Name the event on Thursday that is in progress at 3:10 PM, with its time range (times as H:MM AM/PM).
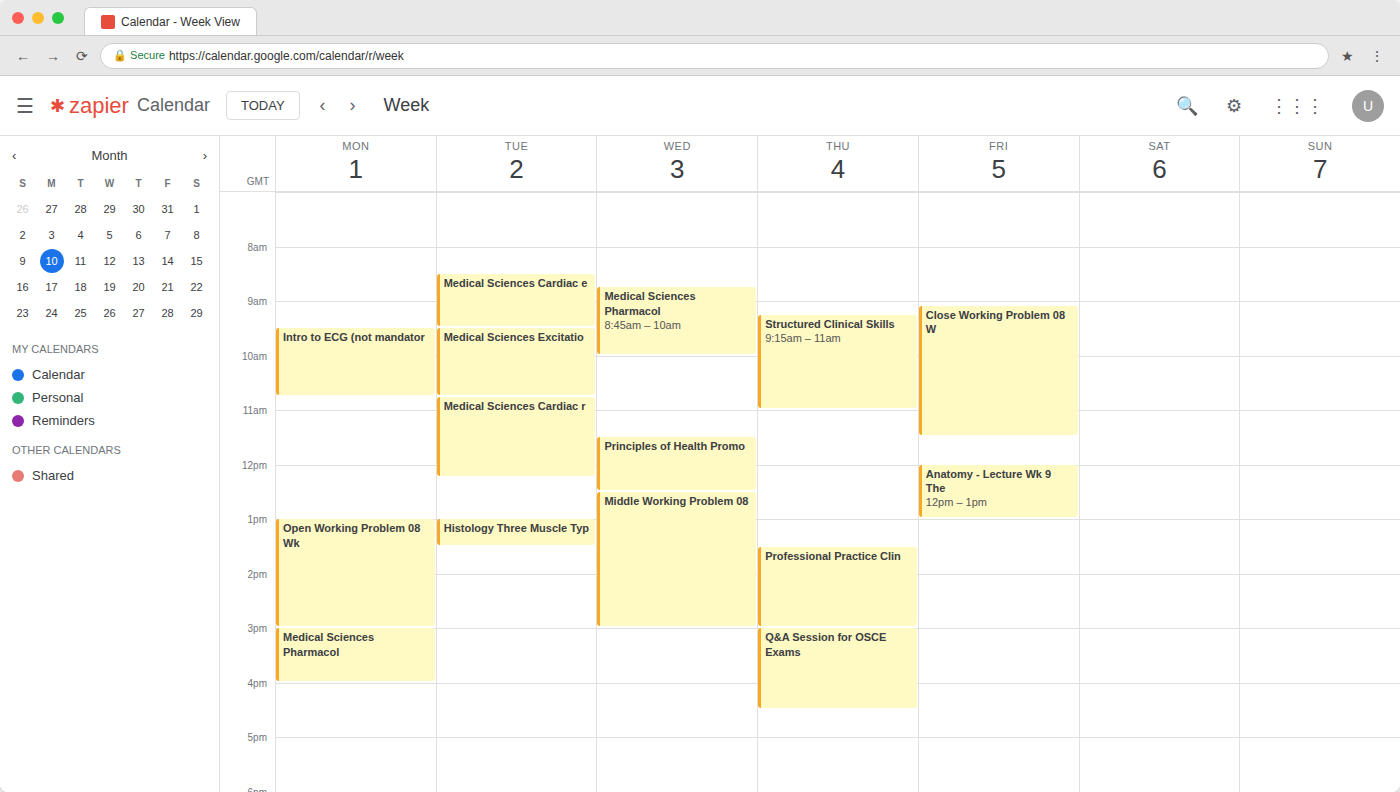
"Q&A Session for OSCE Exams", 3:00 PM to 4:30 PM